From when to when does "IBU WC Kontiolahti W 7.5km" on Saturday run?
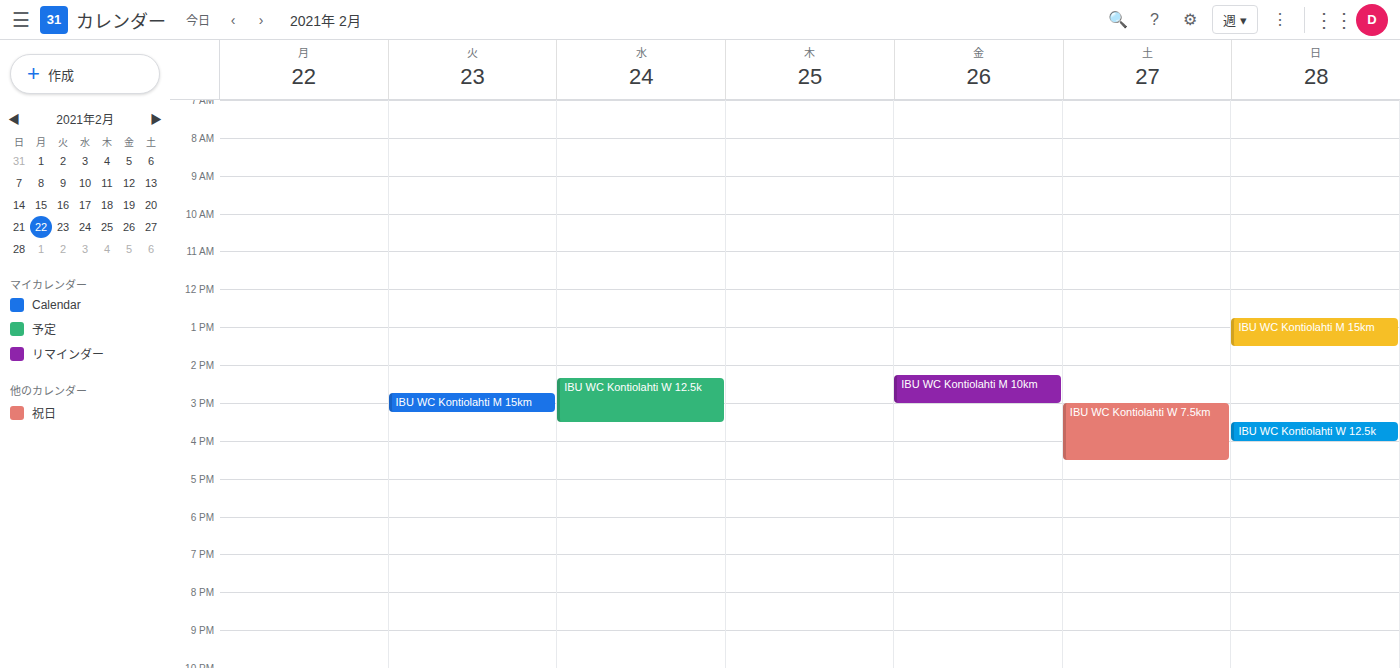
3:00 PM to 4:30 PM